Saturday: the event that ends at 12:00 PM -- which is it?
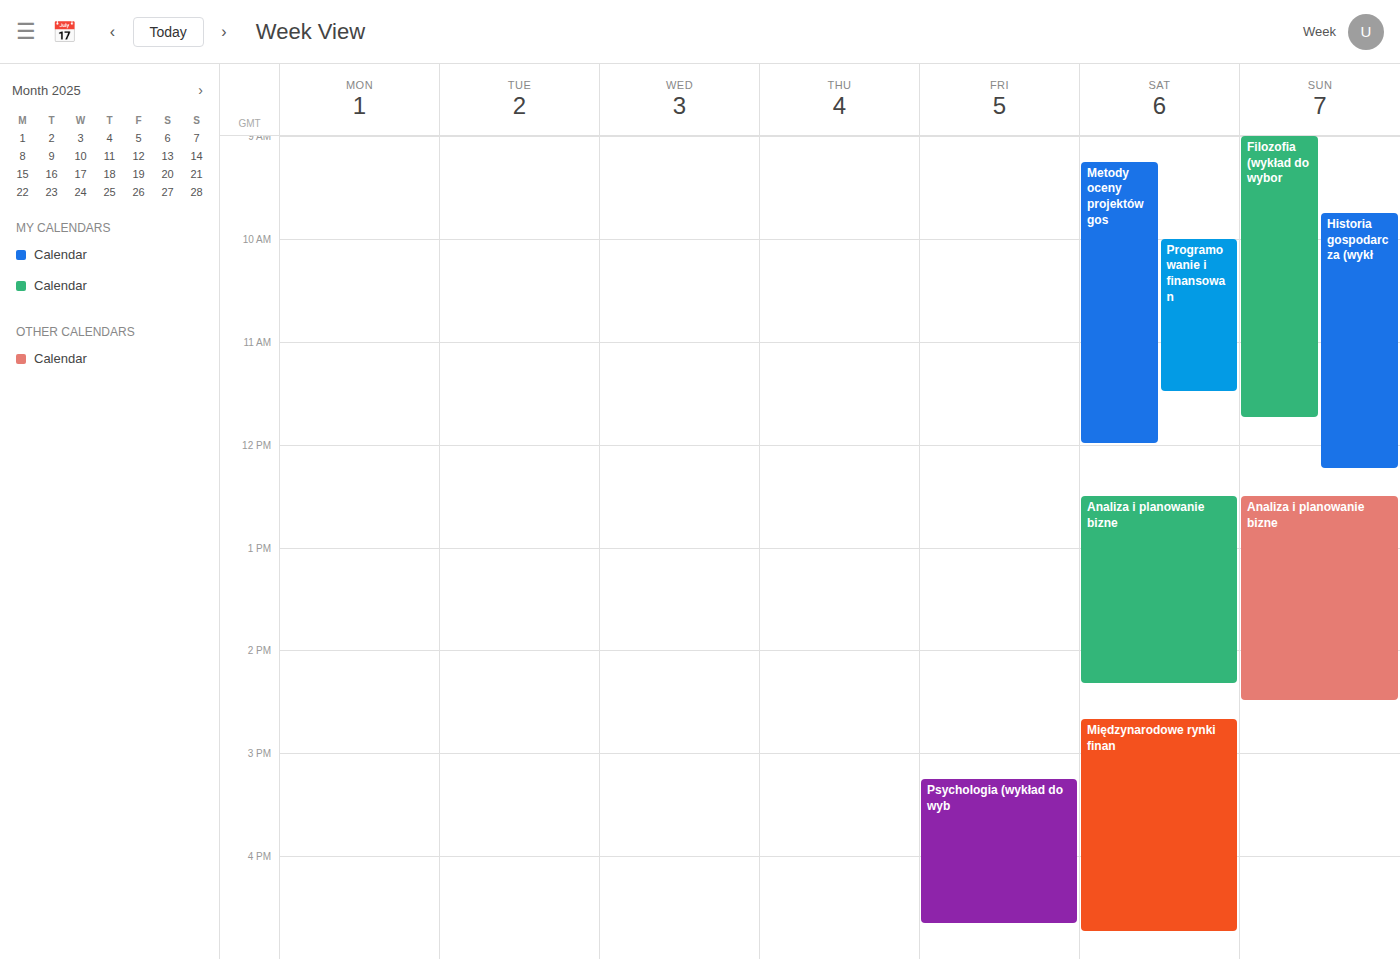
"Metody oceny projektów gos"